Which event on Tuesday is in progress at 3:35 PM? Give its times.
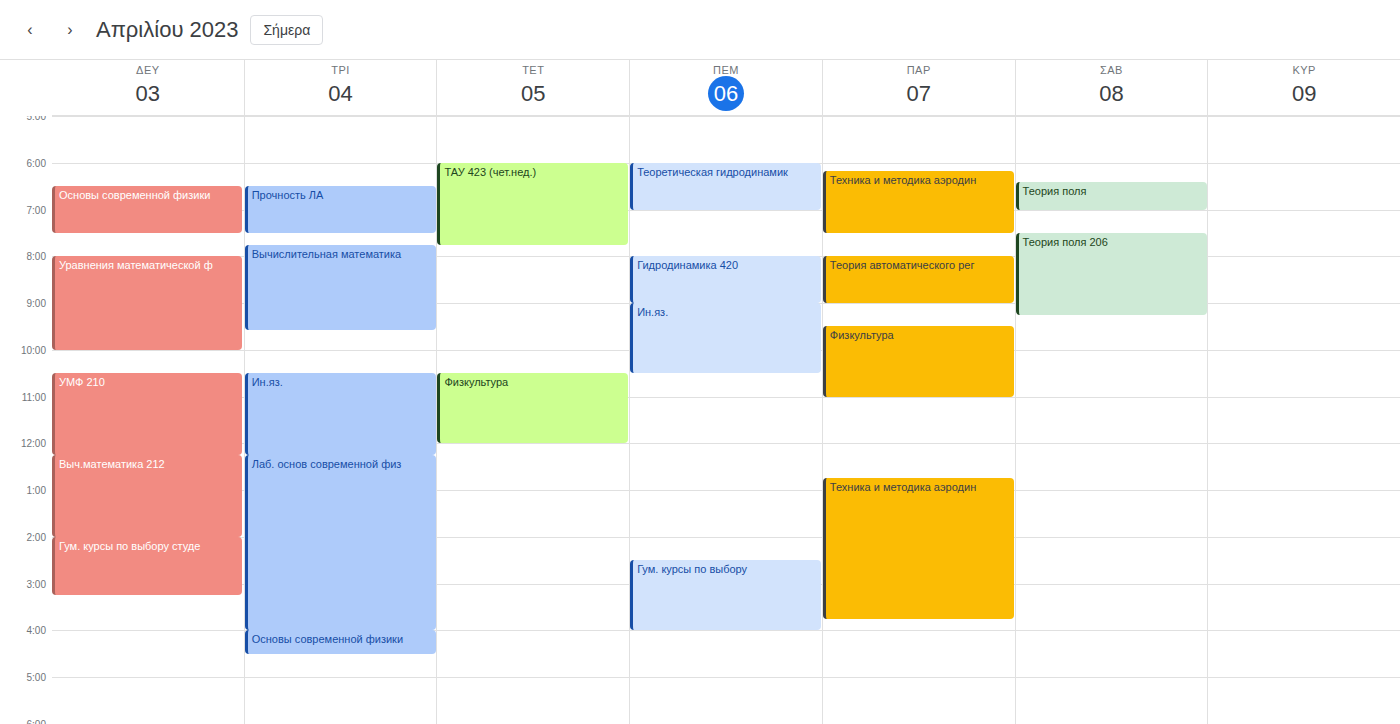
"Лаб. основ современной физ", 12:15 PM to 4:00 PM